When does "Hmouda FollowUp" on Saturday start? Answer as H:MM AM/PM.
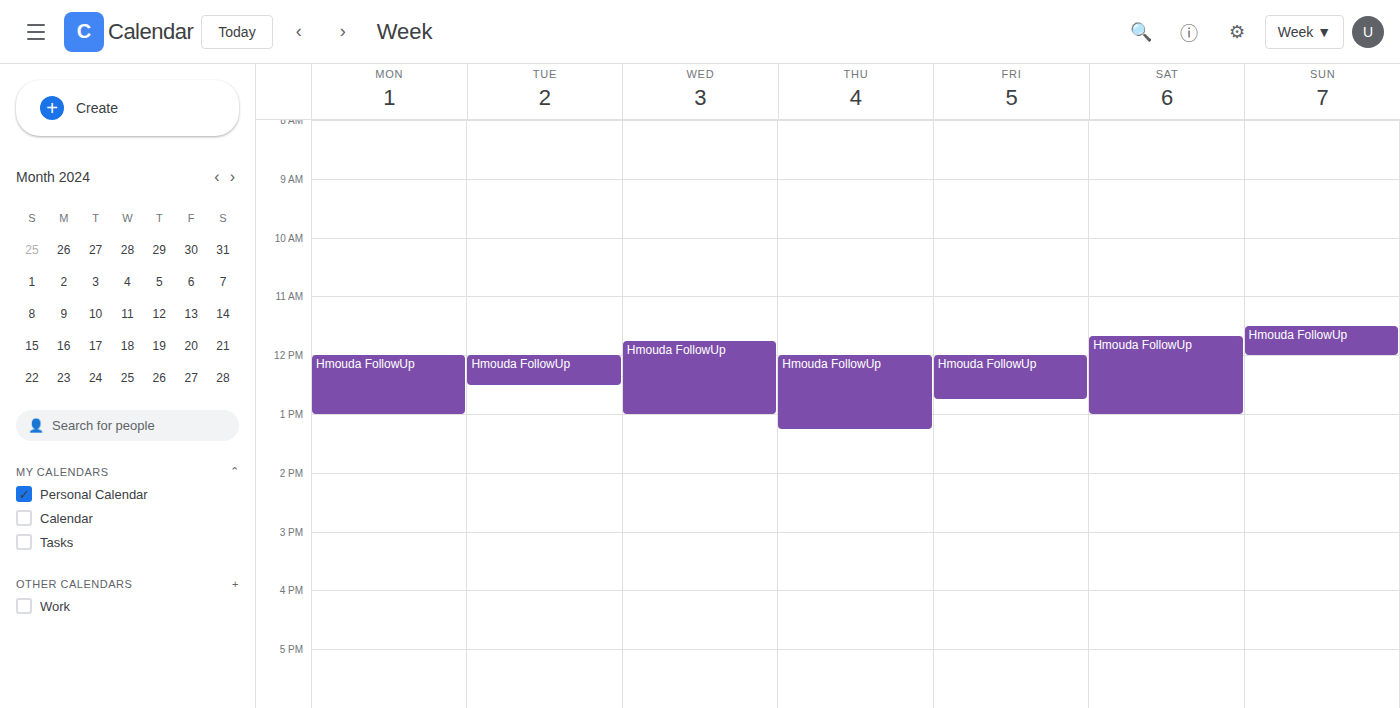
11:40 AM